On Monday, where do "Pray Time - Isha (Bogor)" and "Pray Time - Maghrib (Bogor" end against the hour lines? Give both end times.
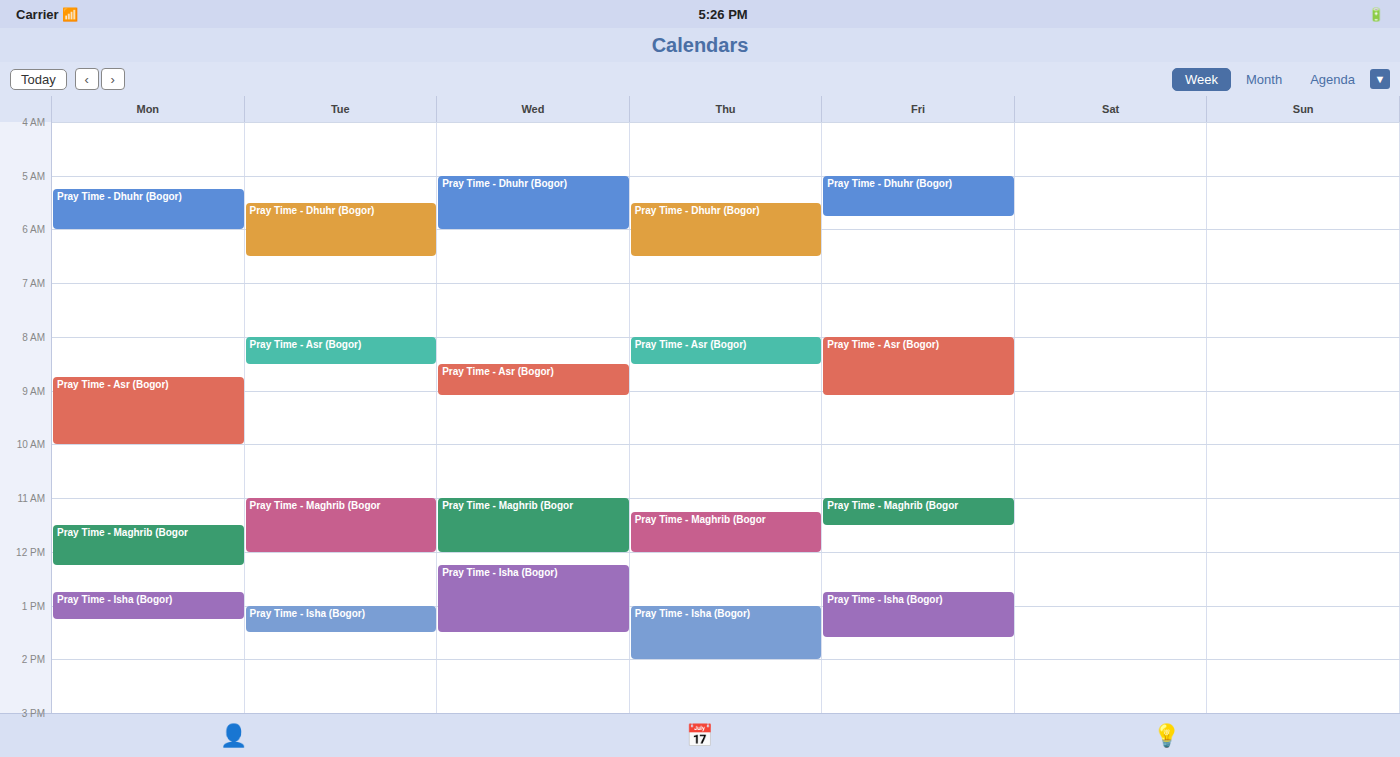
"Pray Time - Isha (Bogor)": 1:15 PM, neither: a quarter of the way from the 1 PM line to the 2 PM line. "Pray Time - Maghrib (Bogor": 12:15 PM, neither: a quarter of the way from the 12 PM line to the 1 PM line.